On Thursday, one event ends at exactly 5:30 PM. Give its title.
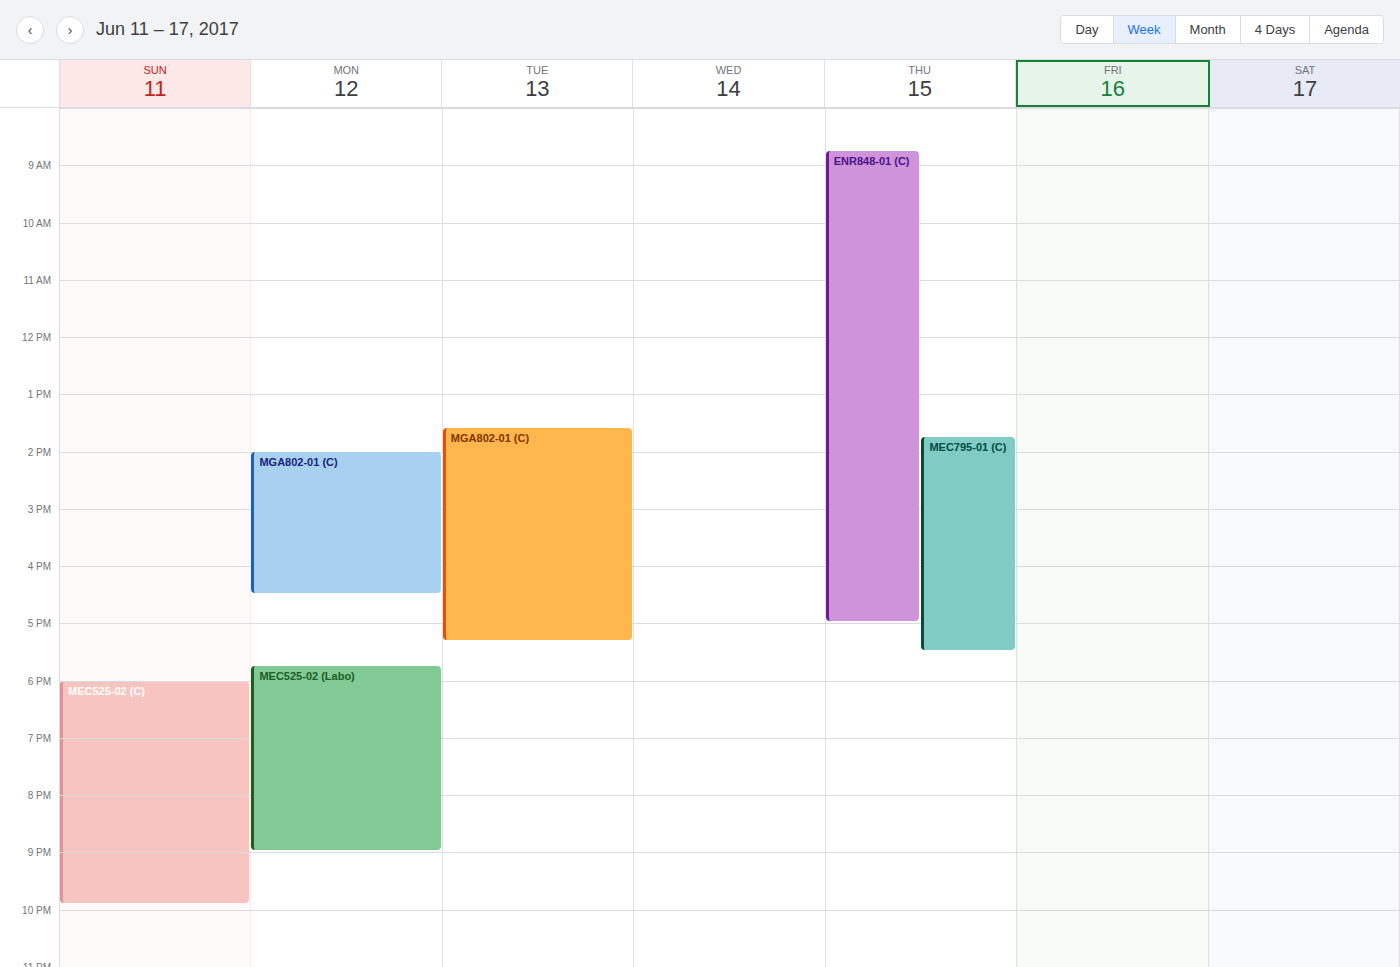
"MEC795-01 (C)"